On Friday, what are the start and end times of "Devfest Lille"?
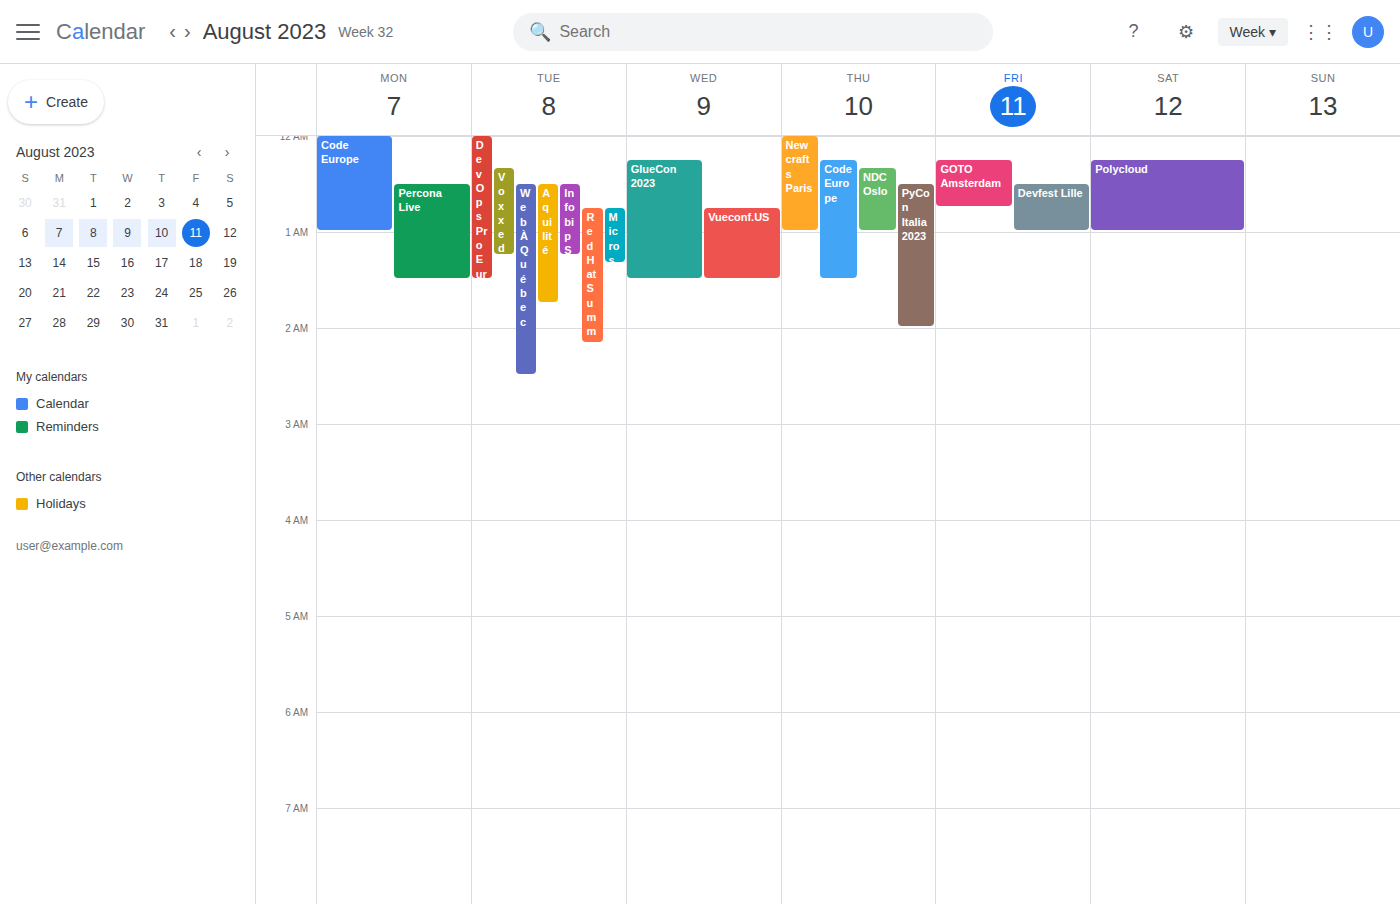
12:30 AM to 1:00 AM